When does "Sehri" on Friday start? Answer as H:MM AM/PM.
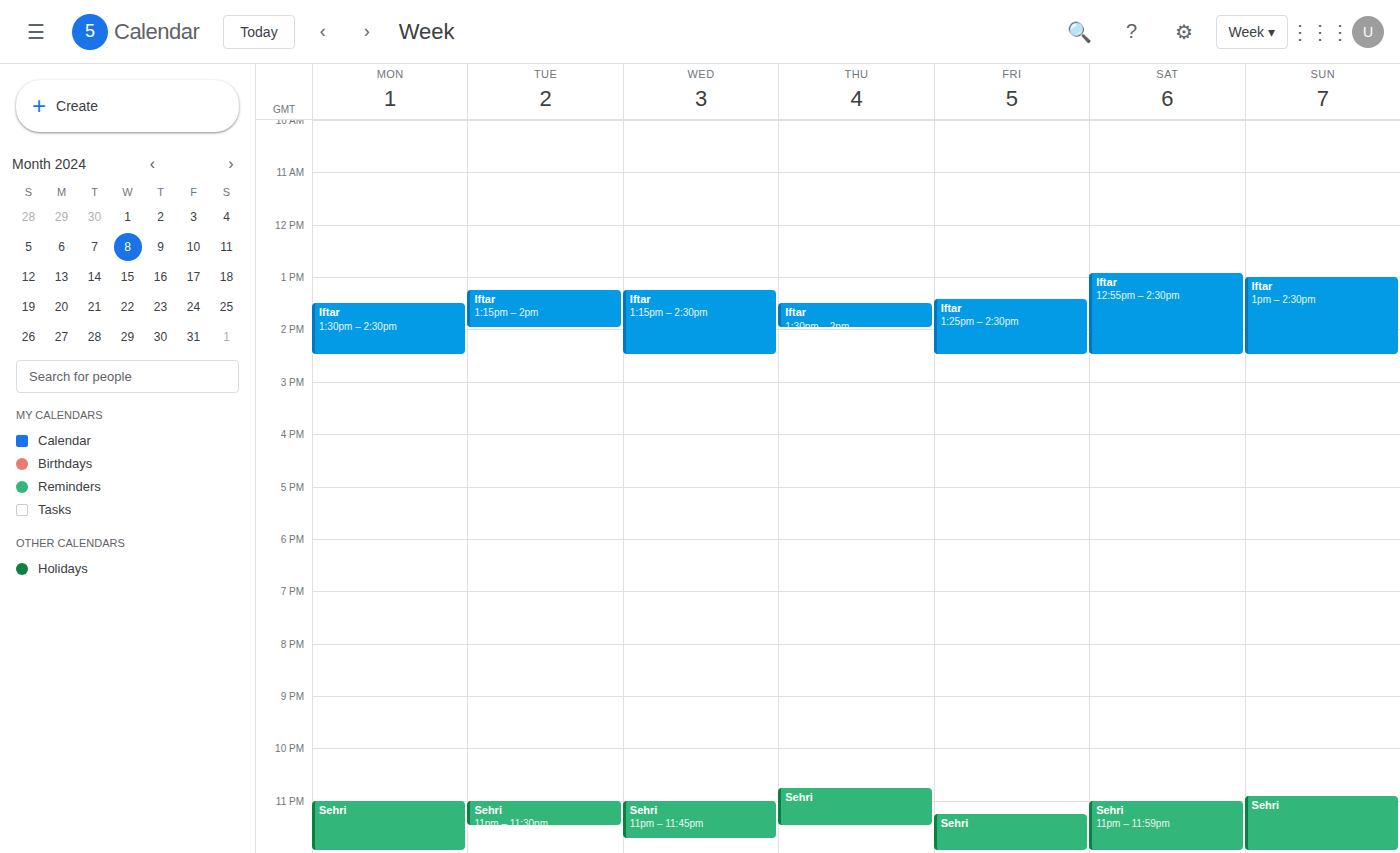
11:15 PM